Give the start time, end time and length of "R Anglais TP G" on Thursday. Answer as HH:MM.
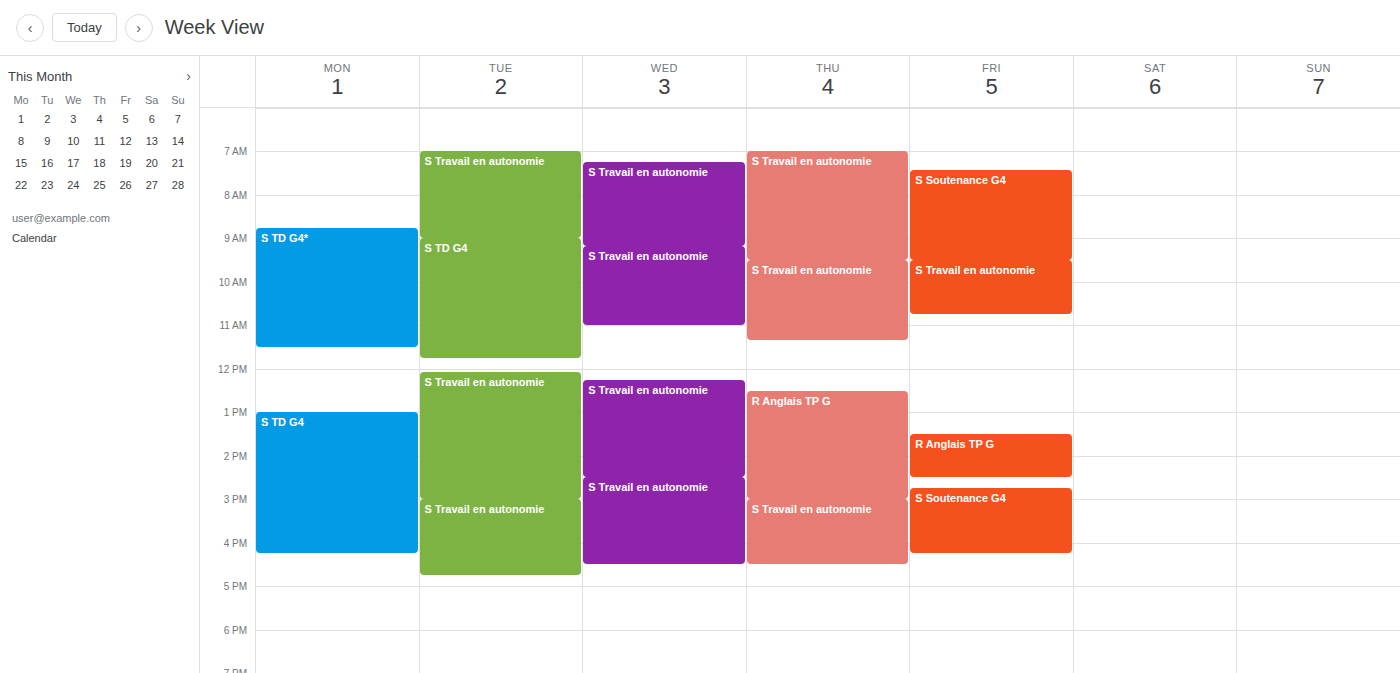
12:30 to 15:00, 2 hours 30 minutes